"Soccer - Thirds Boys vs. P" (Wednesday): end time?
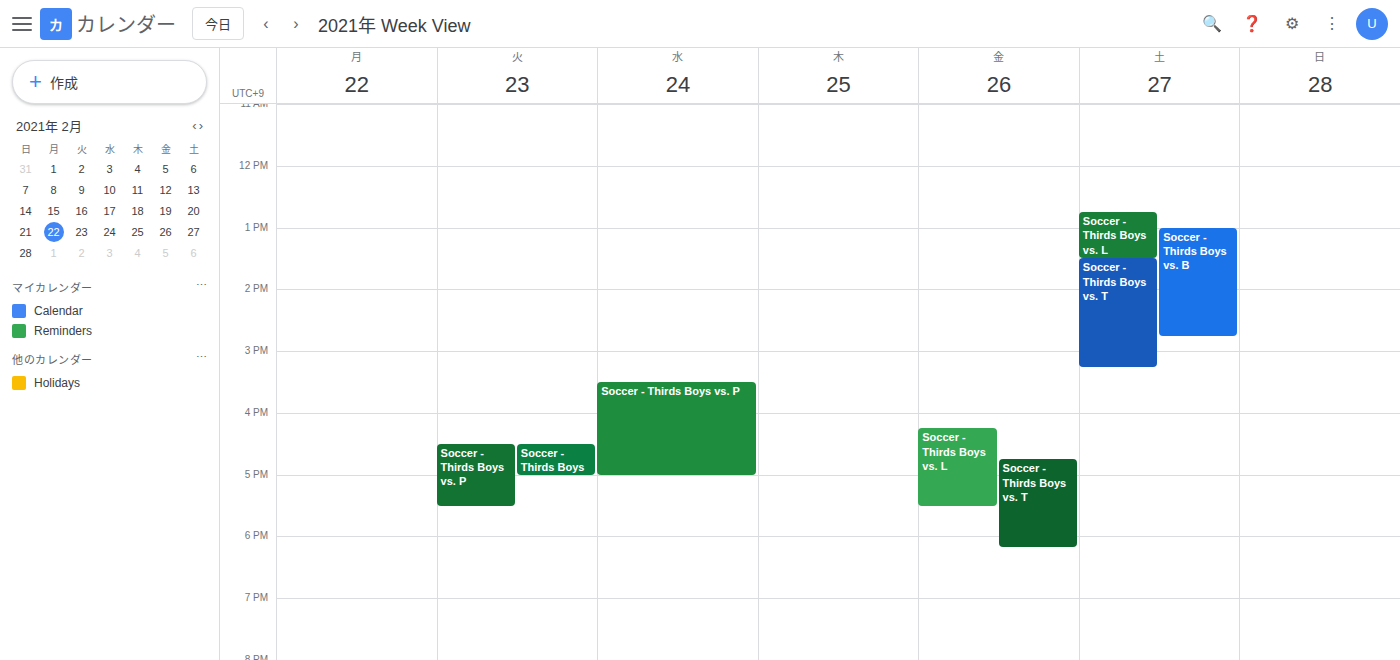
5:00 PM